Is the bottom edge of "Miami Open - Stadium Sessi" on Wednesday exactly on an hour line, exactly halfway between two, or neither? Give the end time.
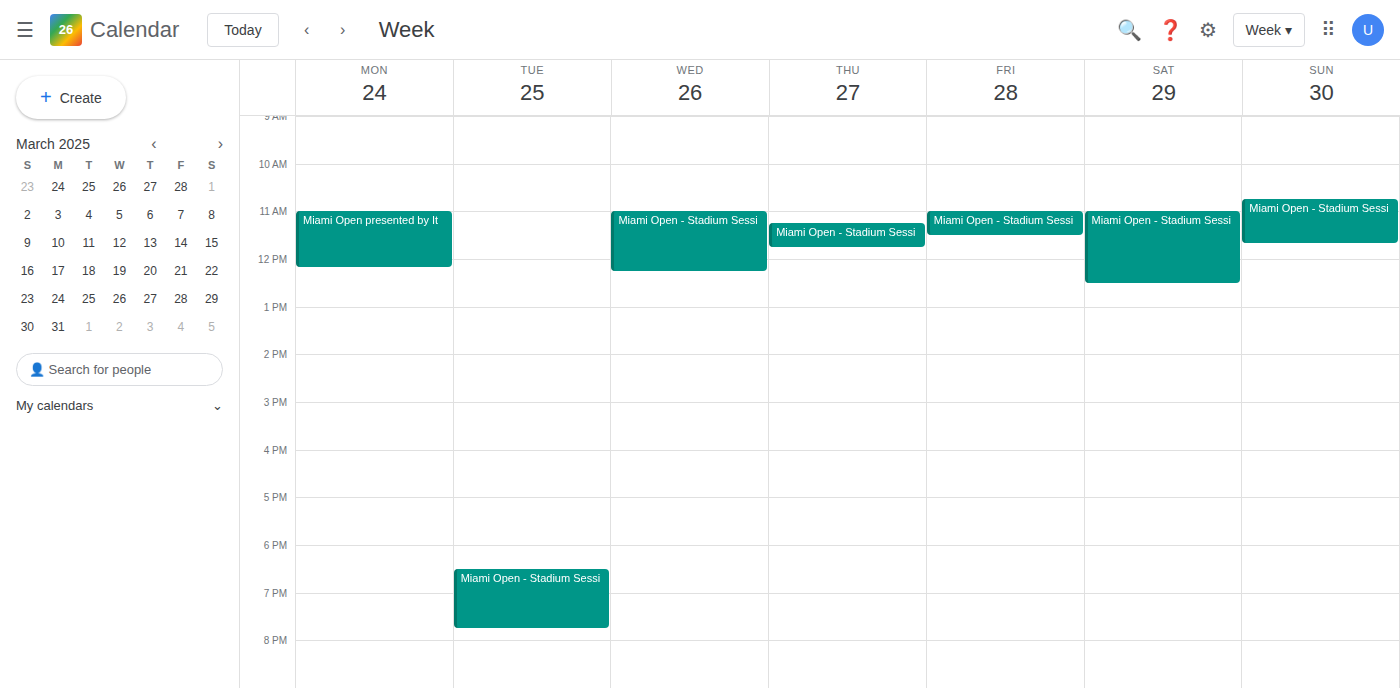
12:15 PM -- neither: a quarter of the way from the 12 PM line to the 1 PM line.